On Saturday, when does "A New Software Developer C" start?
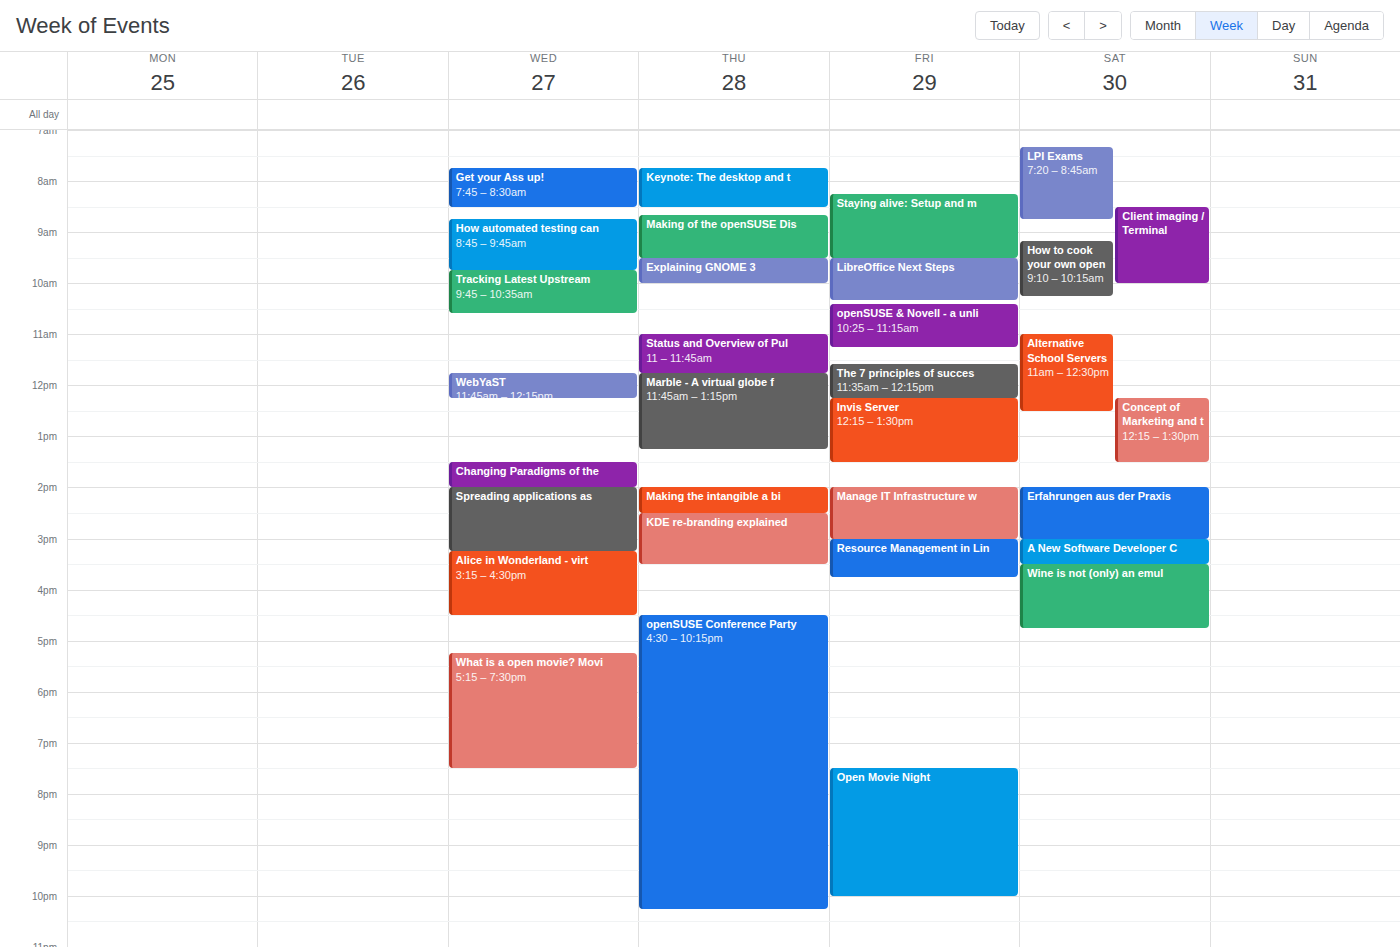
3:00 PM